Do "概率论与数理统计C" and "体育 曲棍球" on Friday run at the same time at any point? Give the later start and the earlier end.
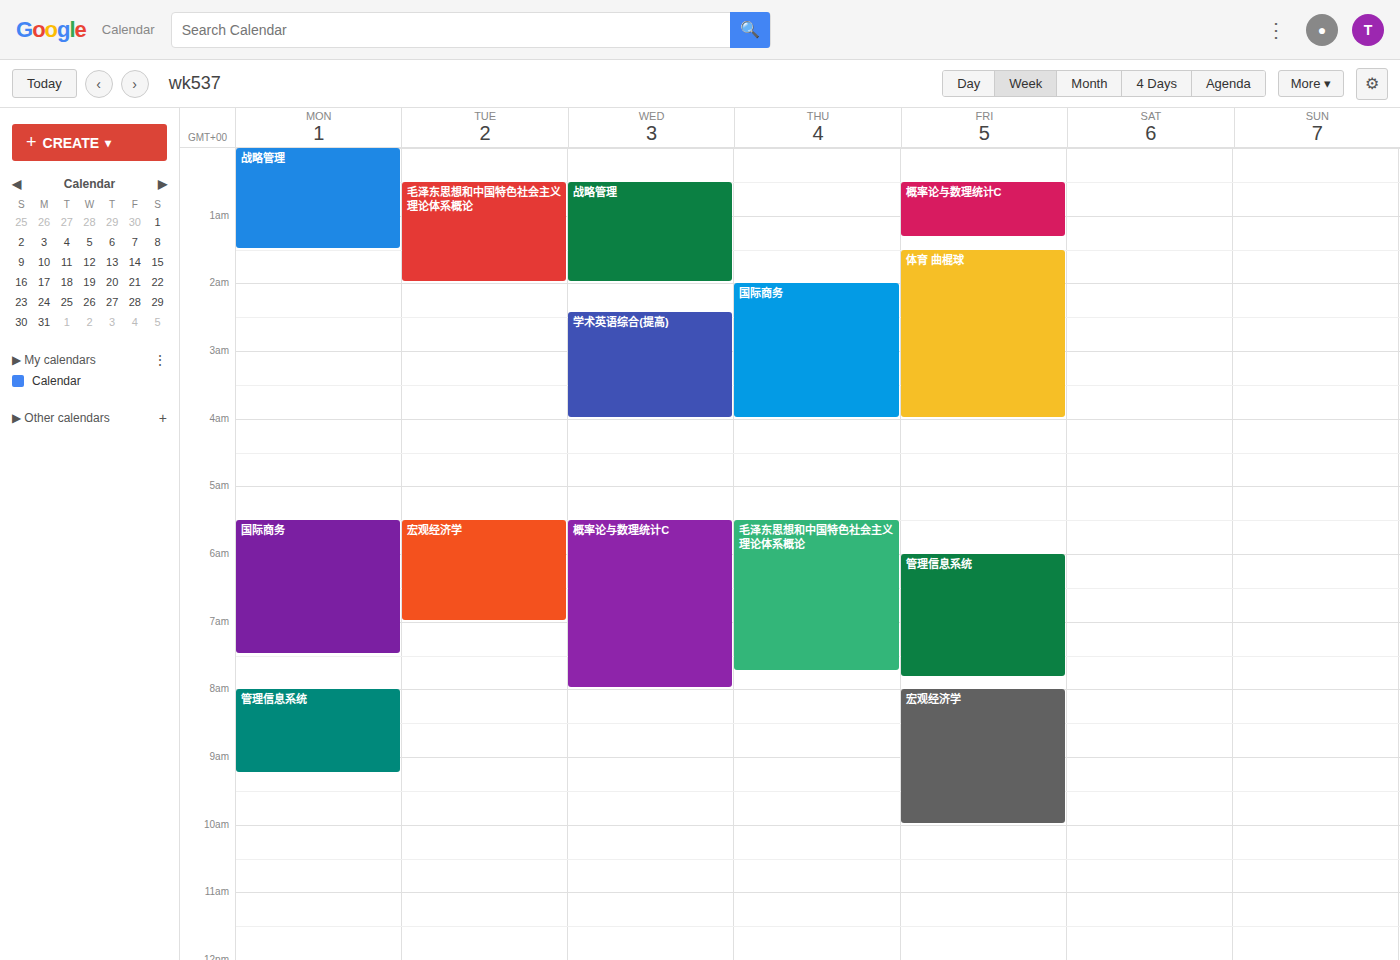
"概率论与数理统计C" ends at 1:20 AM and "体育 曲棍球" starts at 1:30 AM -- no overlap.